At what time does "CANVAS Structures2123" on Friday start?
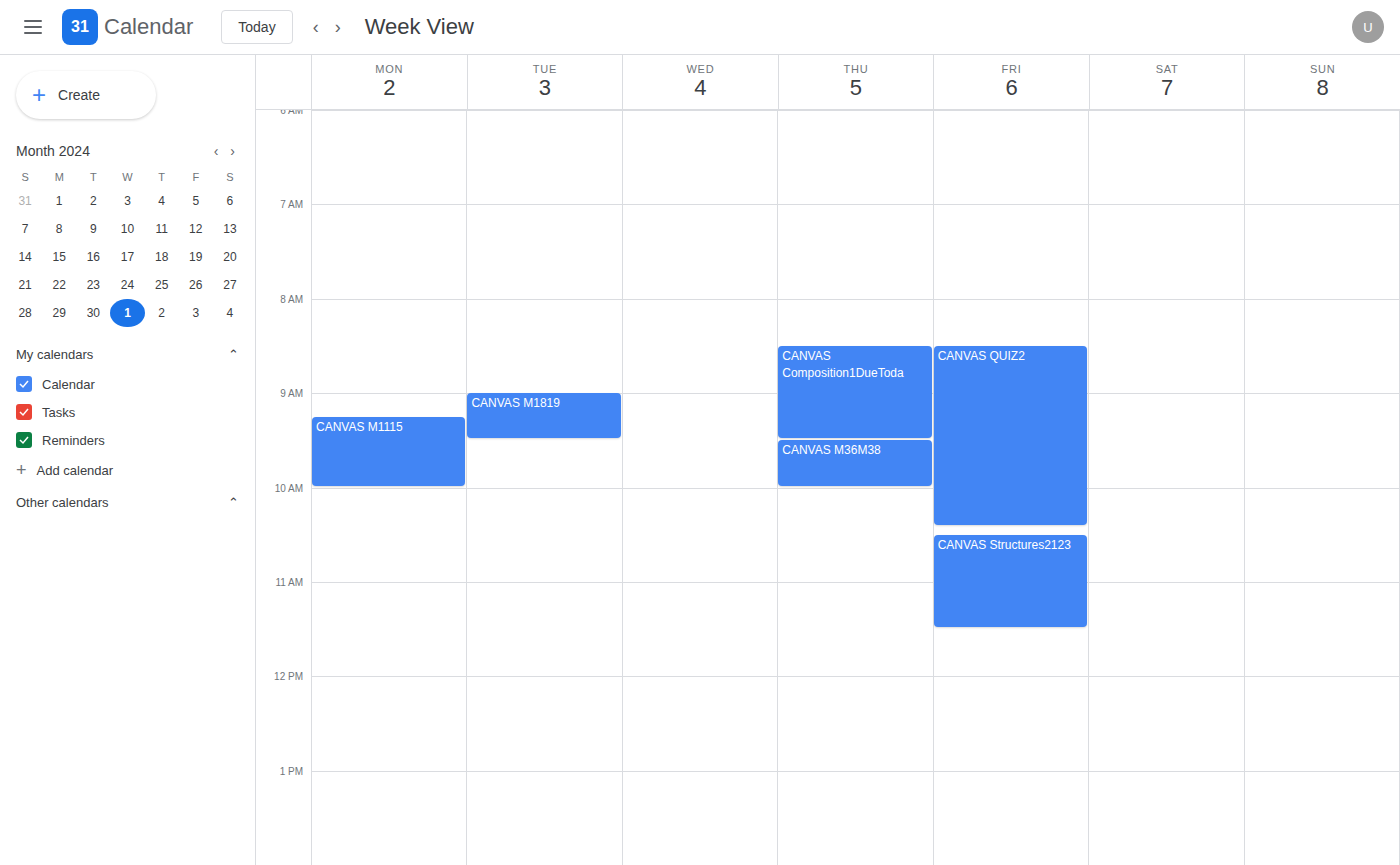
10:30 AM